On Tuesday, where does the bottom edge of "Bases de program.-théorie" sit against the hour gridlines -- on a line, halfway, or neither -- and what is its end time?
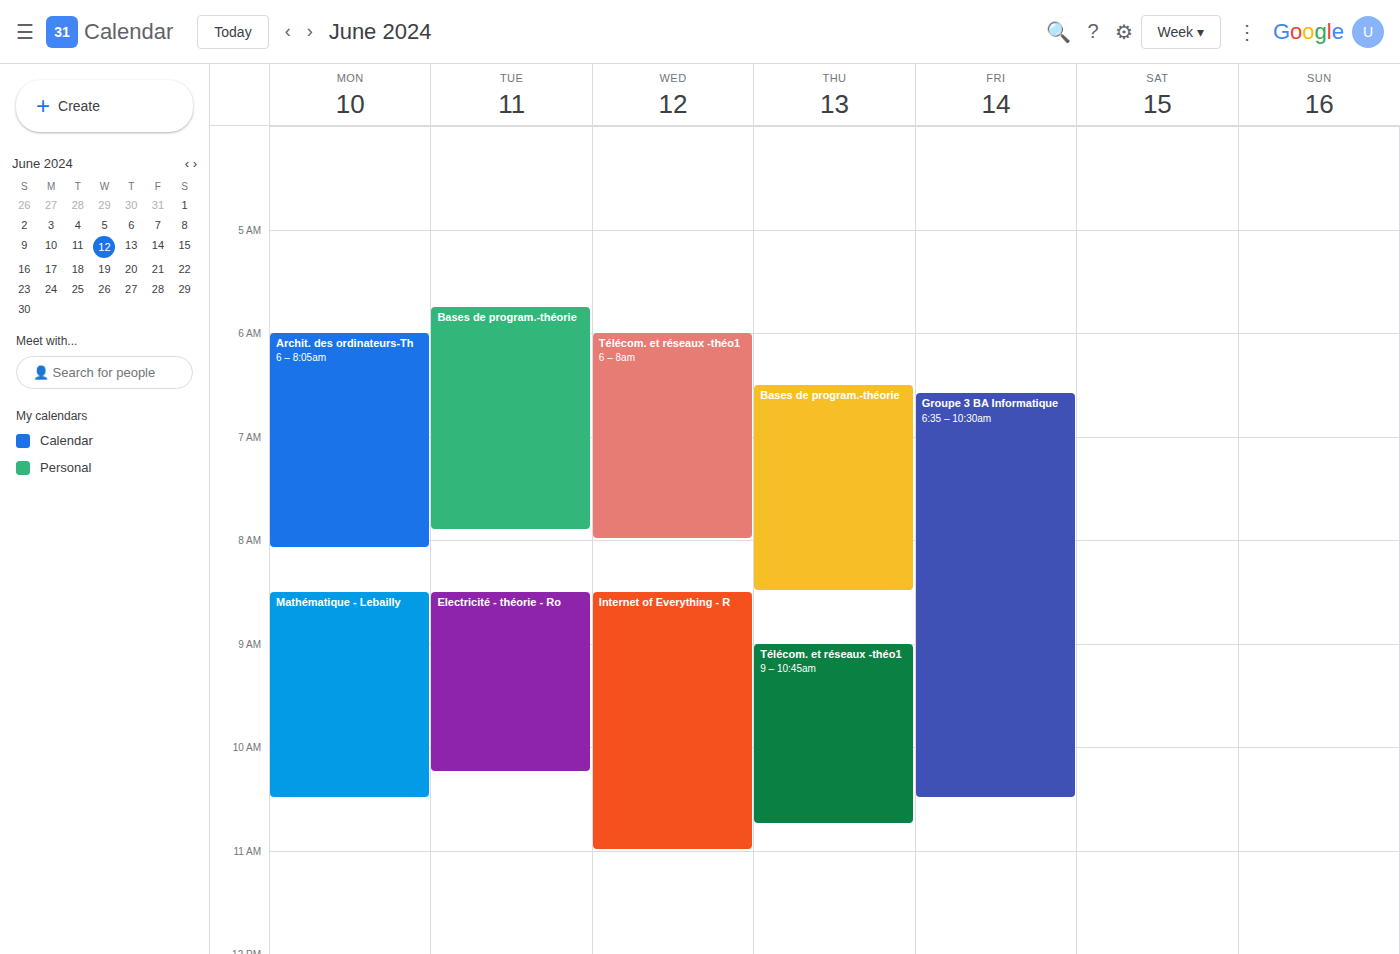
7:55 AM -- neither: 55 minutes below the 7 AM line and 5 minutes above the 8 AM line.